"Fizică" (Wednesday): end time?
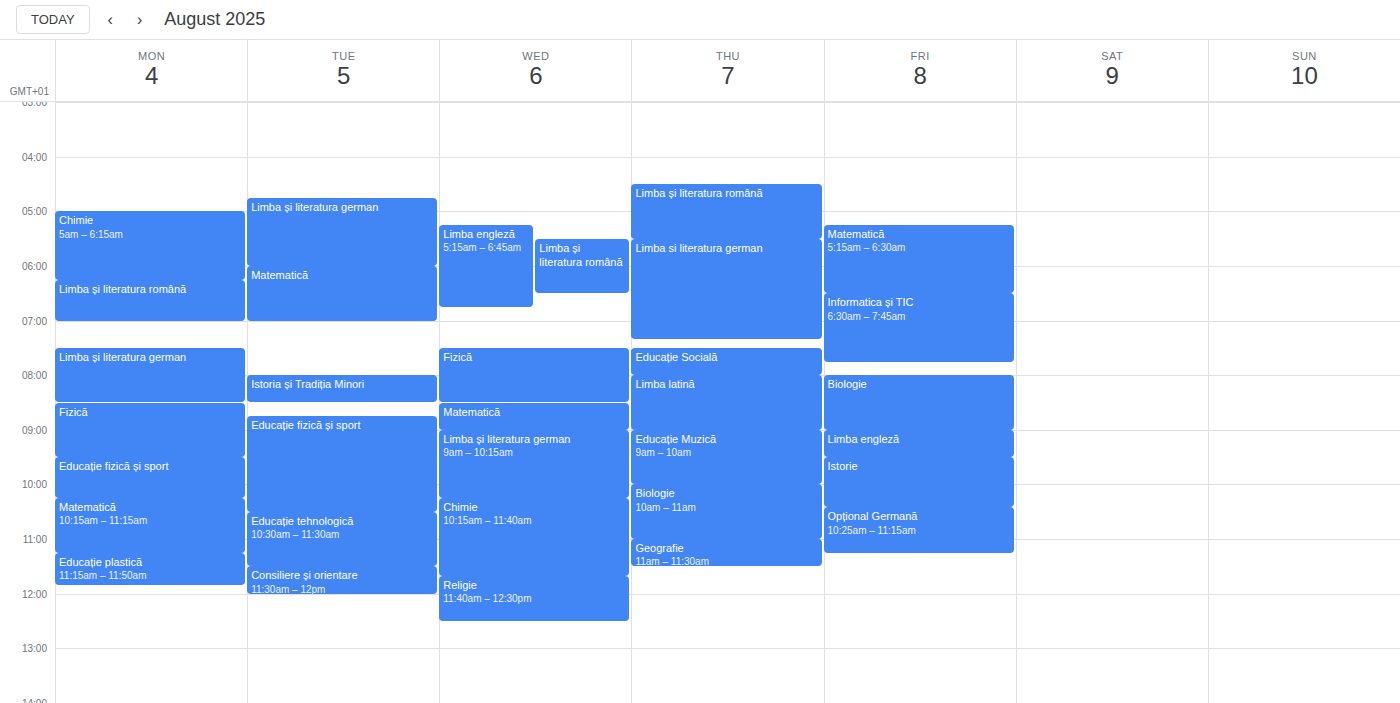
8:30 AM